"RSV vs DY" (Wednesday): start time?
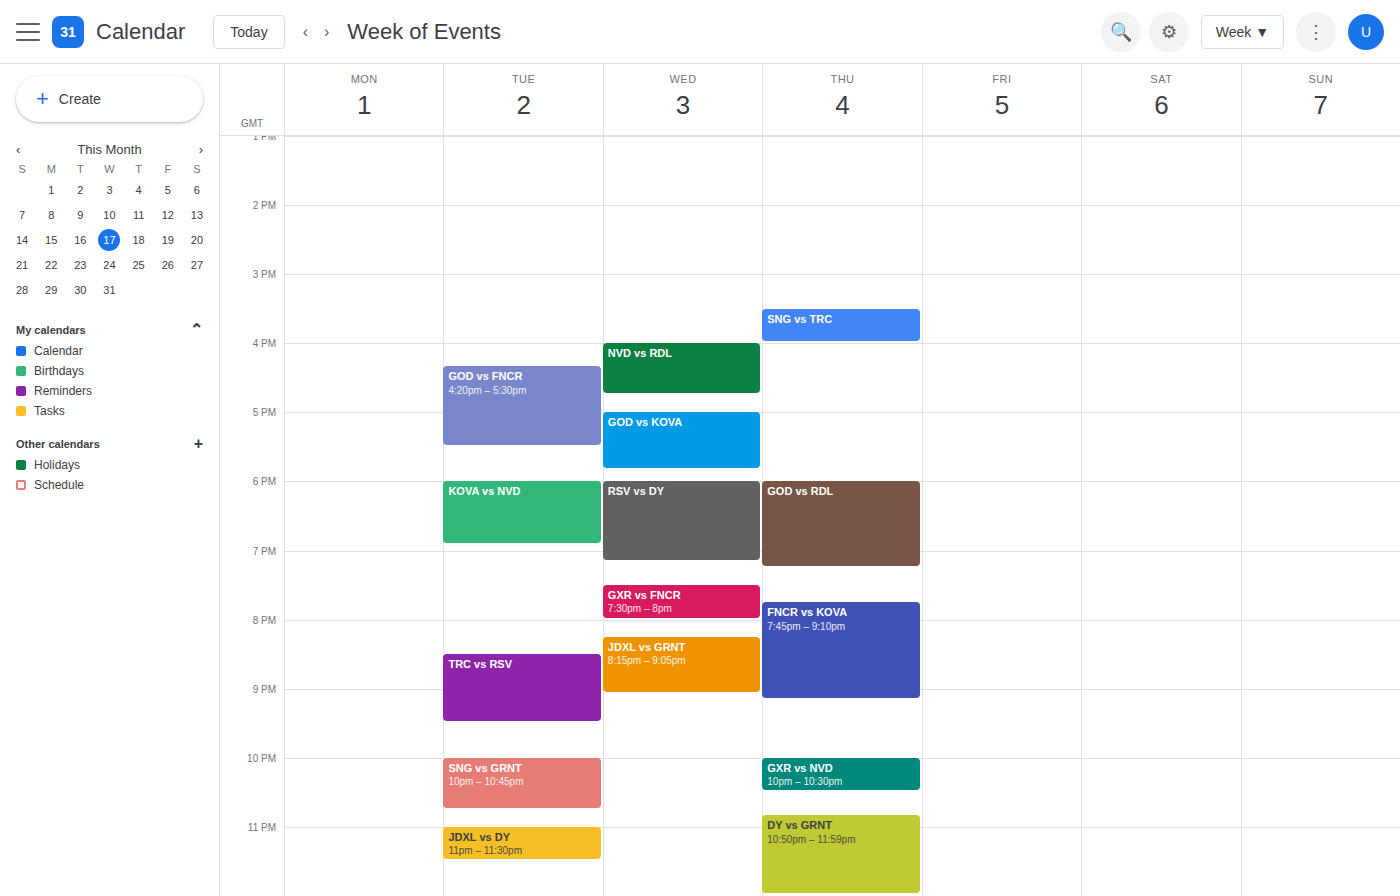
6:00 PM